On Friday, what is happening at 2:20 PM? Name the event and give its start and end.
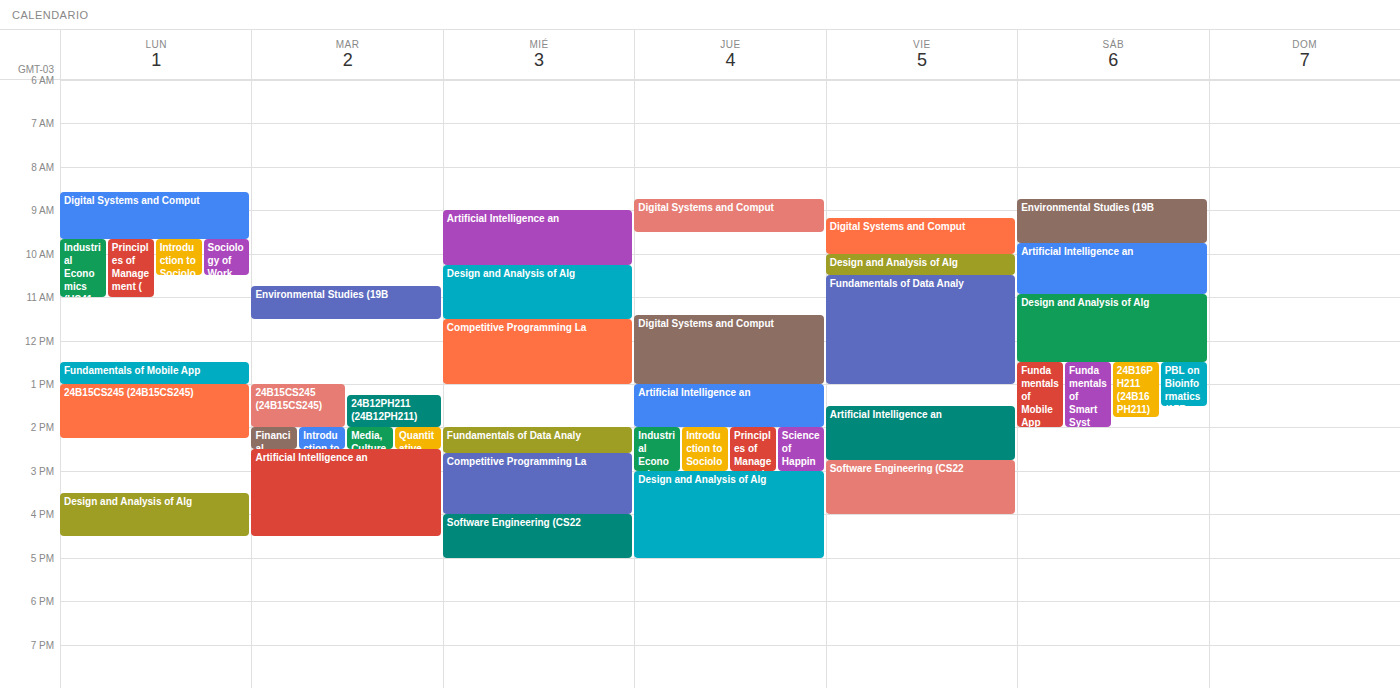
"Artificial Intelligence an", 1:30 PM to 2:45 PM